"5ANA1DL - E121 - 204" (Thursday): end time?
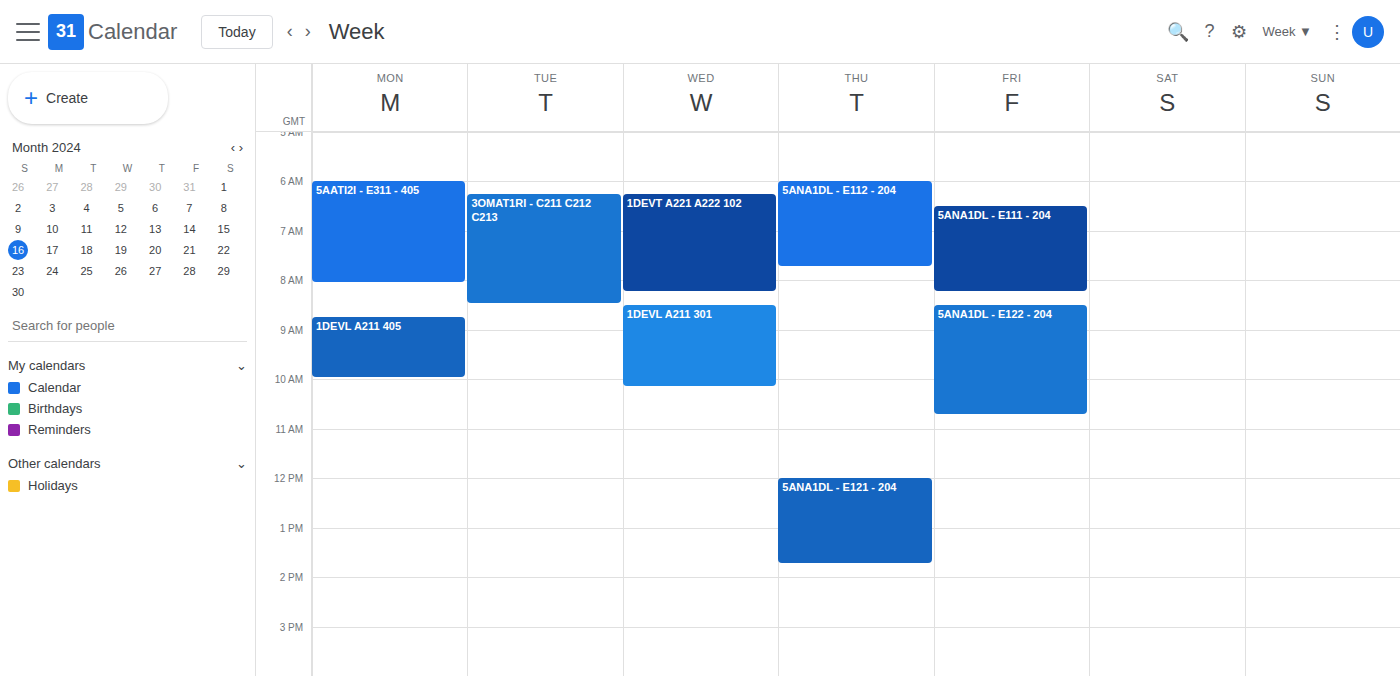
1:45 PM